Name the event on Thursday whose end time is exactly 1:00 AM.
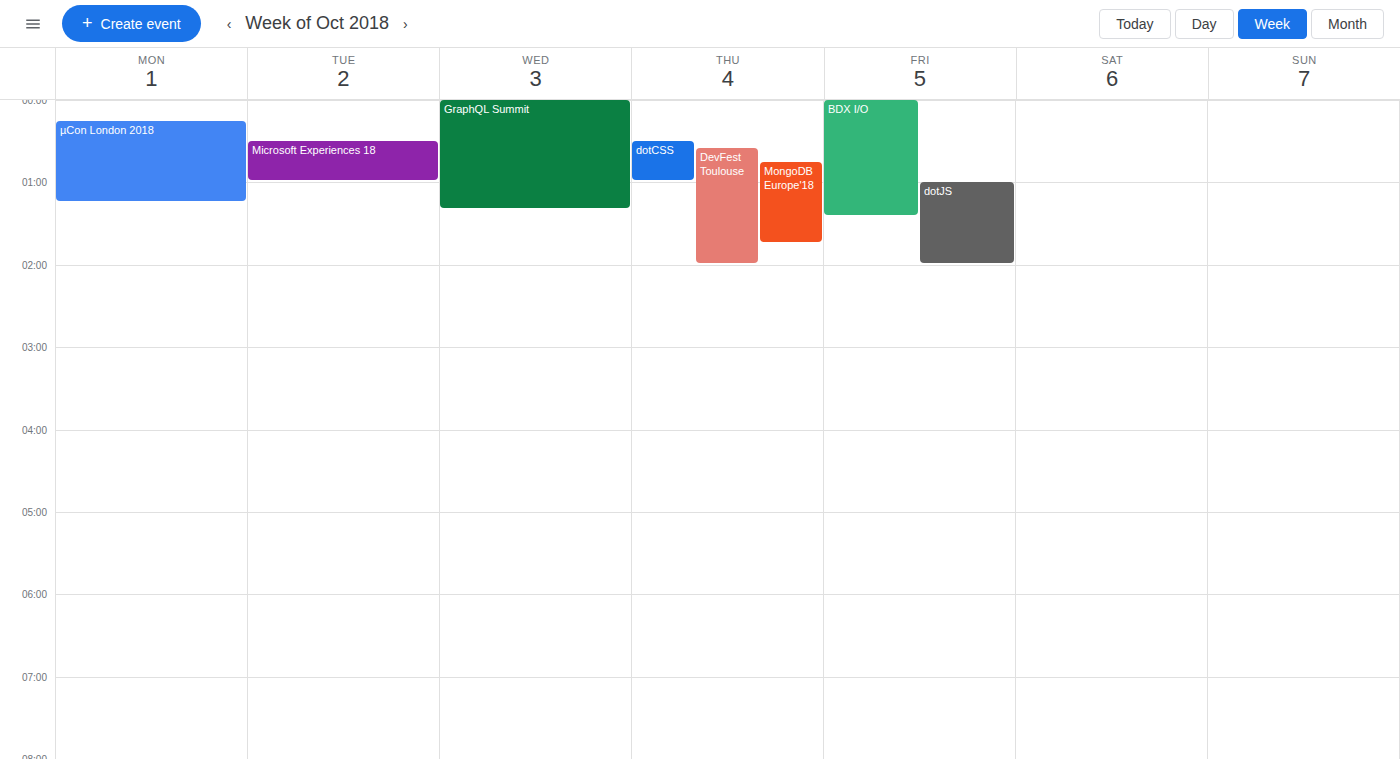
"dotCSS"